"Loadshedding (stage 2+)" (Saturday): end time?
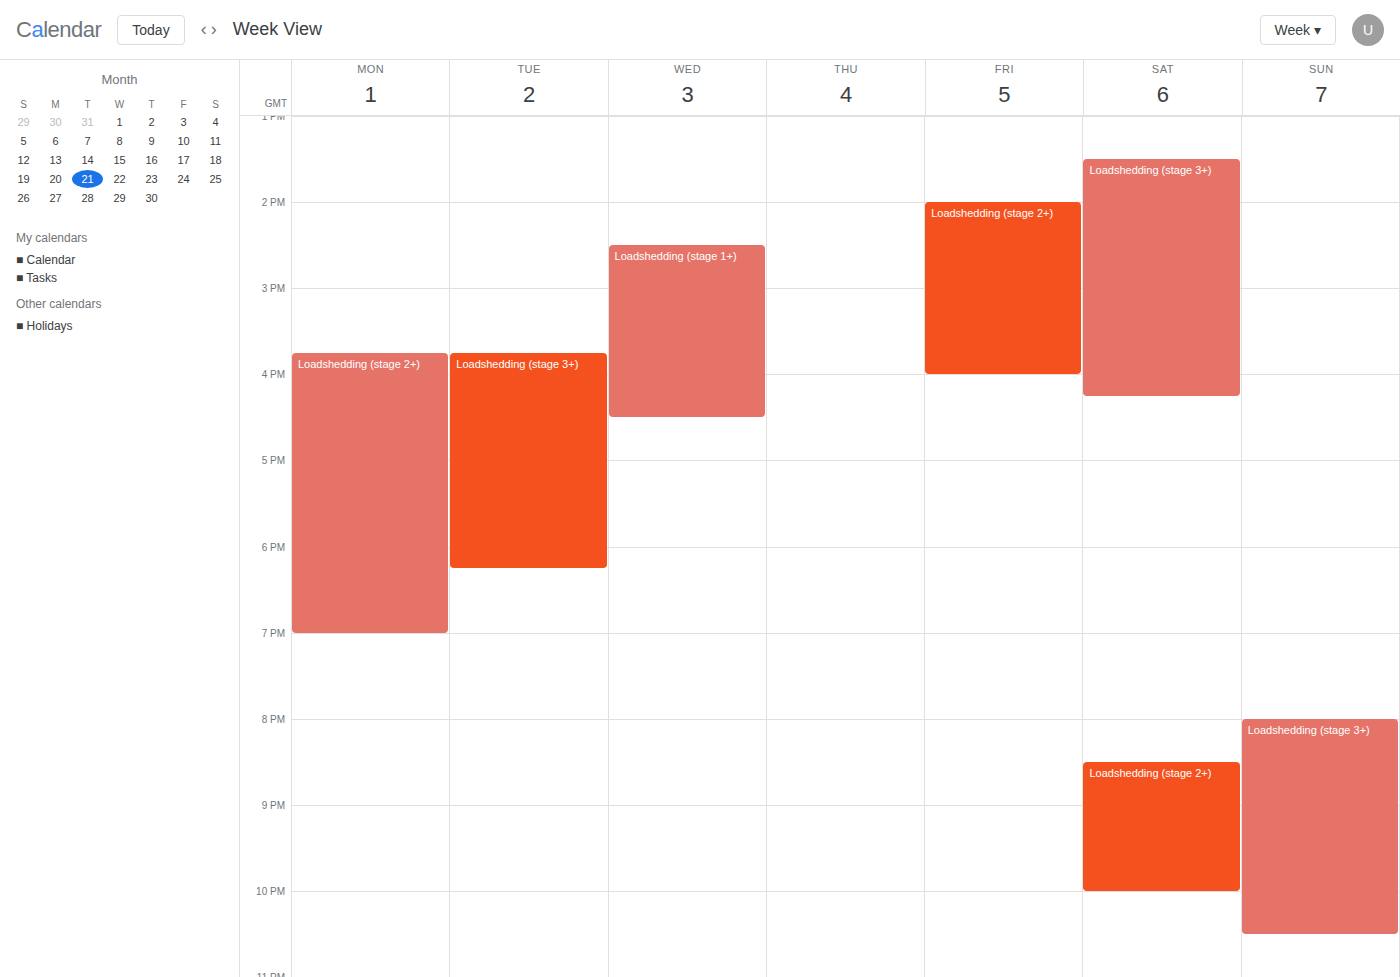
22:00